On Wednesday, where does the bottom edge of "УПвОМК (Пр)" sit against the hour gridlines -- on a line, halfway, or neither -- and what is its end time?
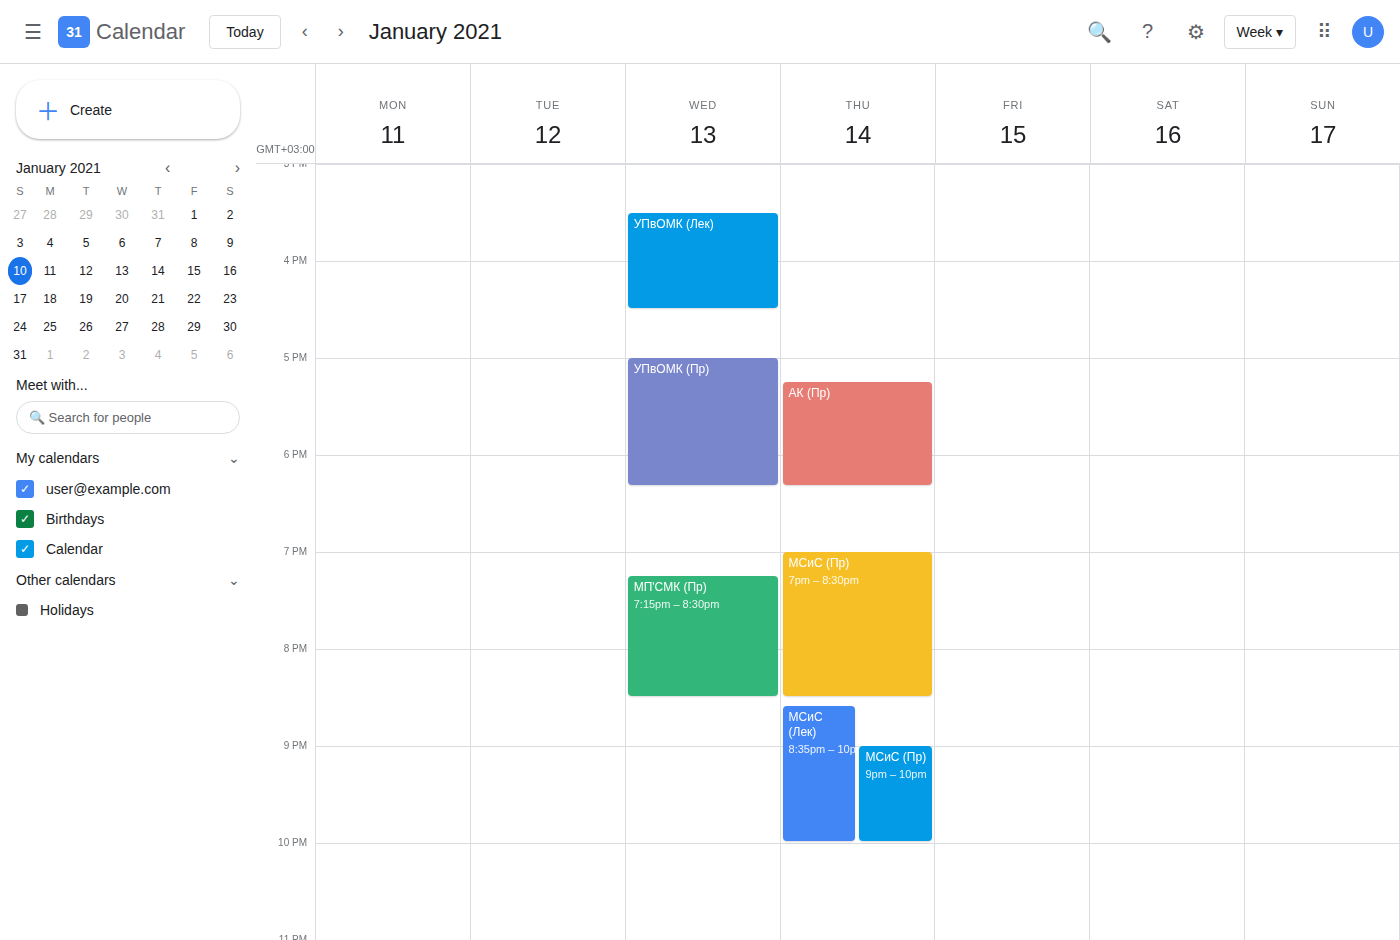
6:20 PM -- neither: 20 minutes below the 6 PM line and 40 minutes above the 7 PM line.